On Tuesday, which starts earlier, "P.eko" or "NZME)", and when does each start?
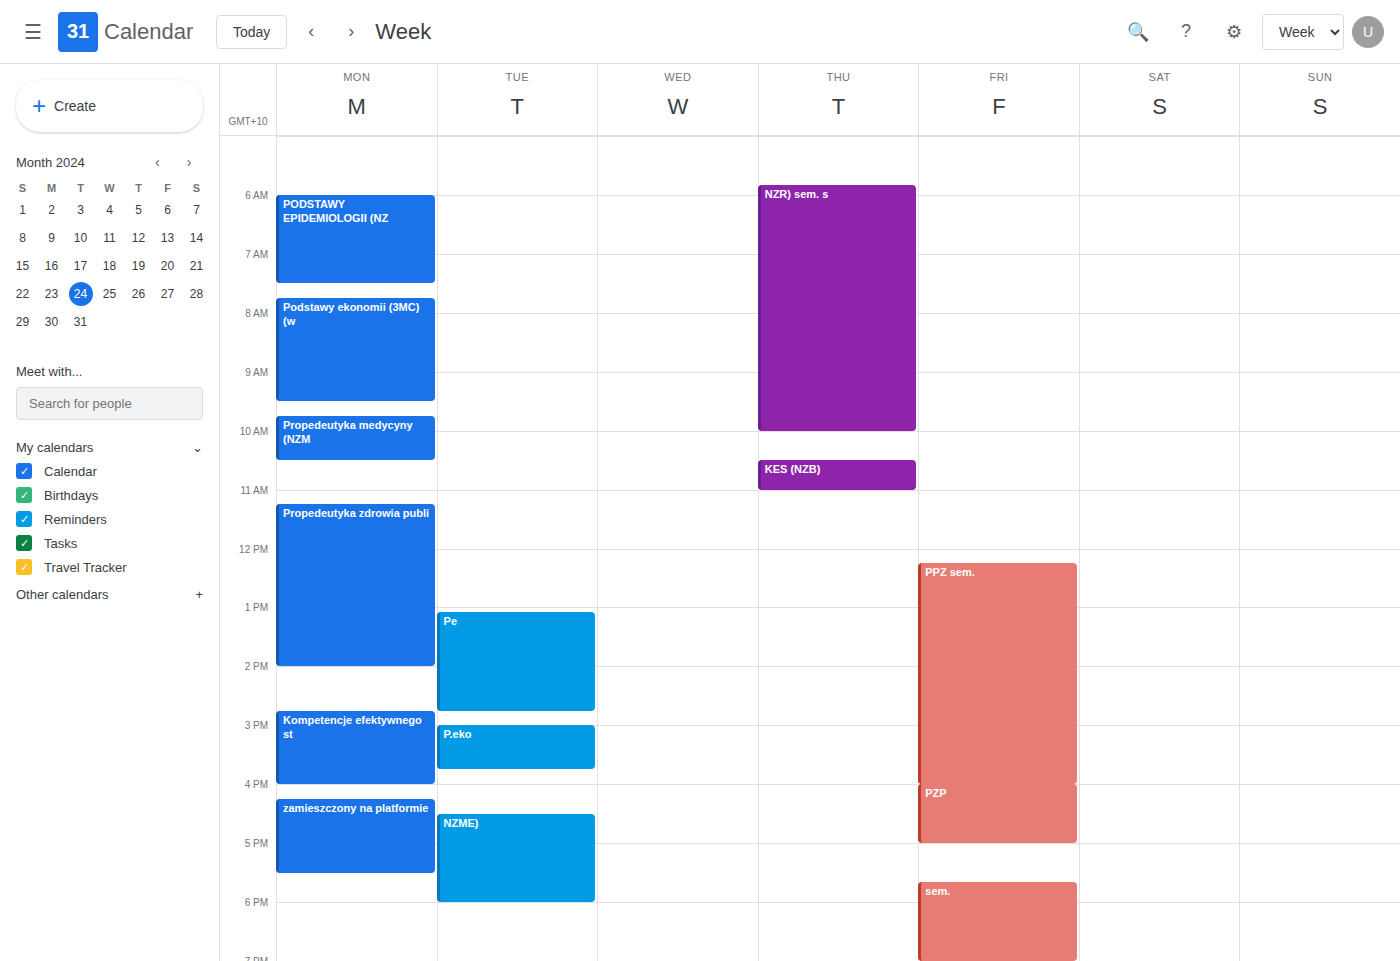
"P.eko" 3:00 PM; "NZME)" 4:30 PM.